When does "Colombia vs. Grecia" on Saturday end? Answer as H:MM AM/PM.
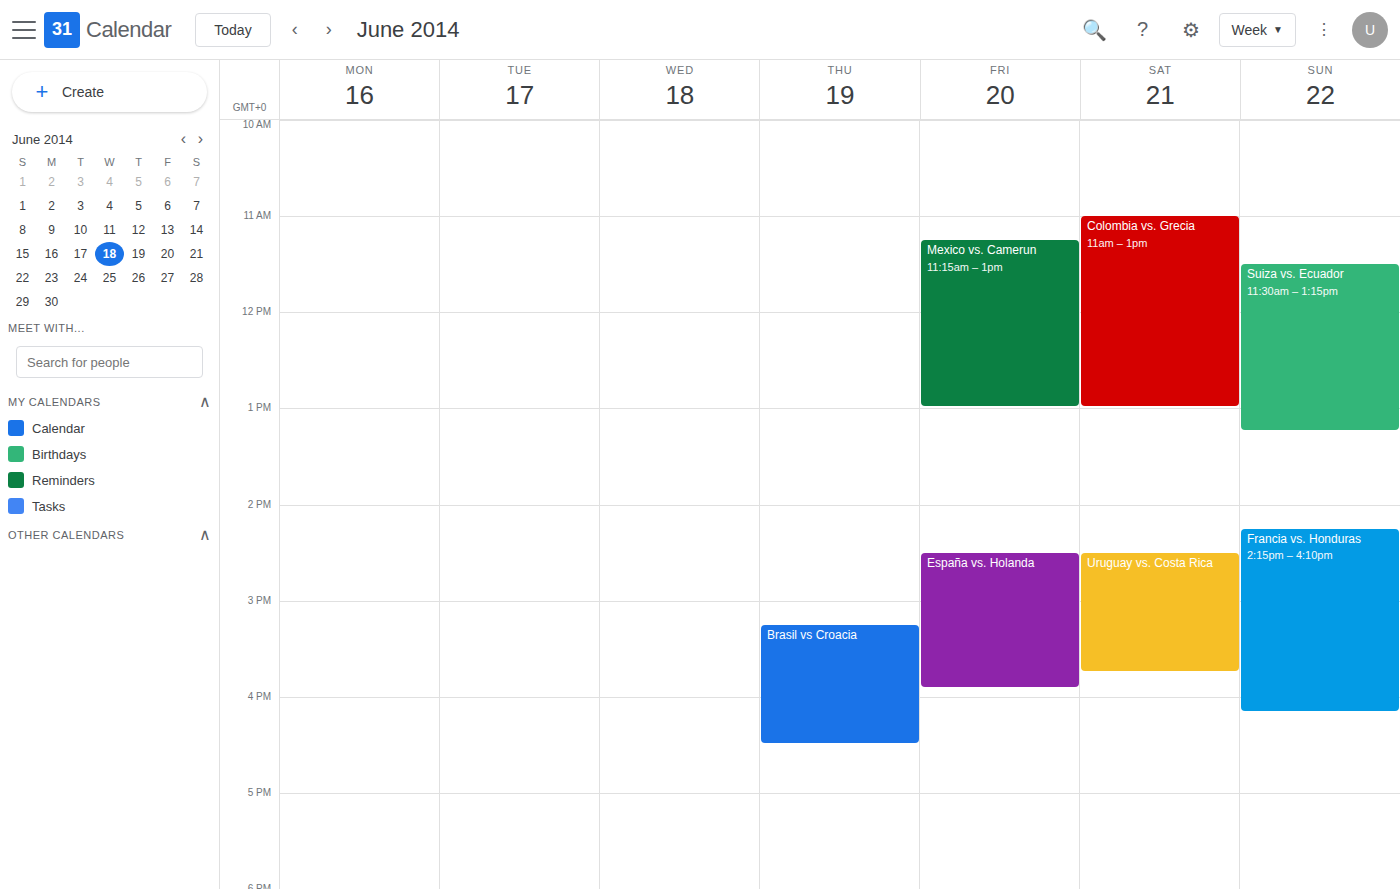
1:00 PM